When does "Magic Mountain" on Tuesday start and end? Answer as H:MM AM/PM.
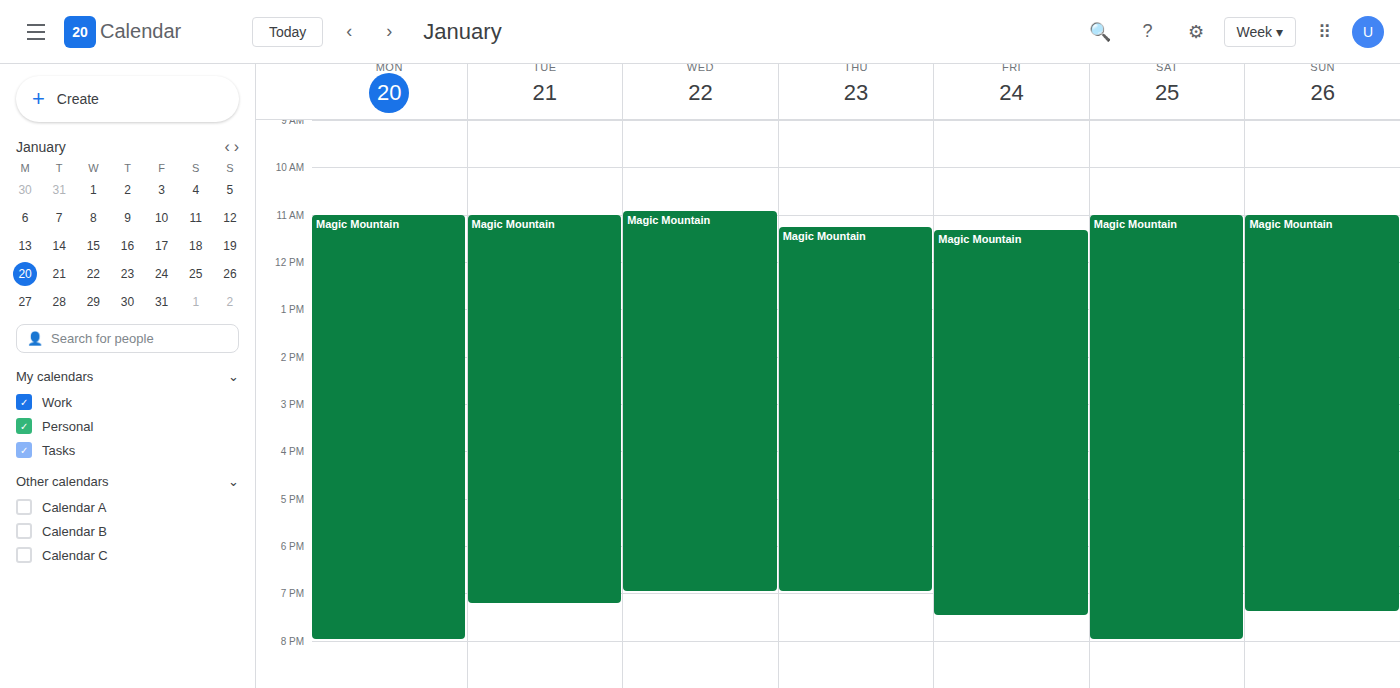
11:00 AM to 7:15 PM